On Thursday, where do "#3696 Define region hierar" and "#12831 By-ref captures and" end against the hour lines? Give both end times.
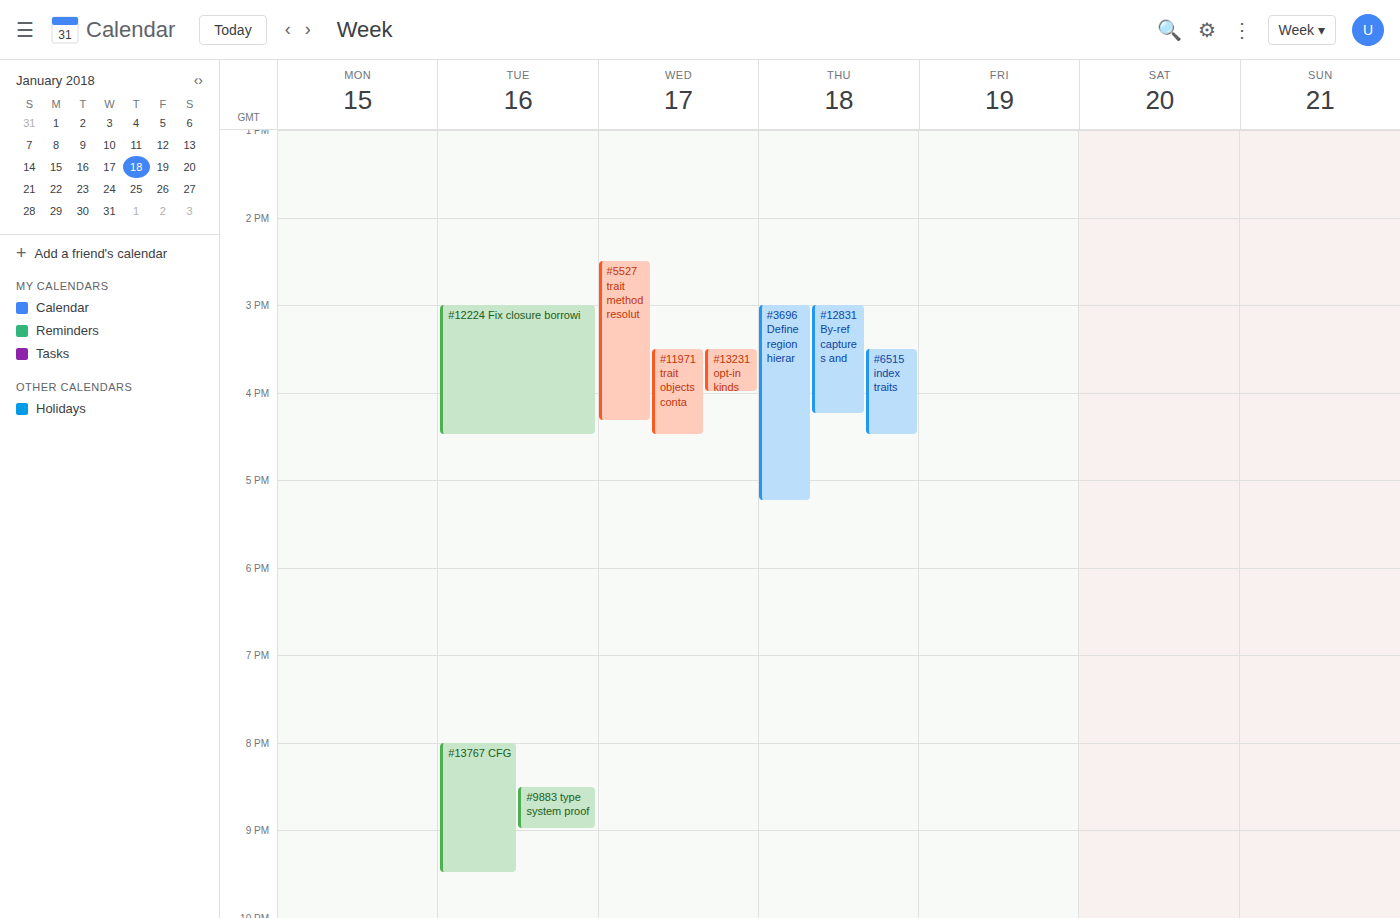
"#3696 Define region hierar": 5:15 PM, neither: a quarter of the way from the 5 PM line to the 6 PM line. "#12831 By-ref captures and": 4:15 PM, neither: a quarter of the way from the 4 PM line to the 5 PM line.